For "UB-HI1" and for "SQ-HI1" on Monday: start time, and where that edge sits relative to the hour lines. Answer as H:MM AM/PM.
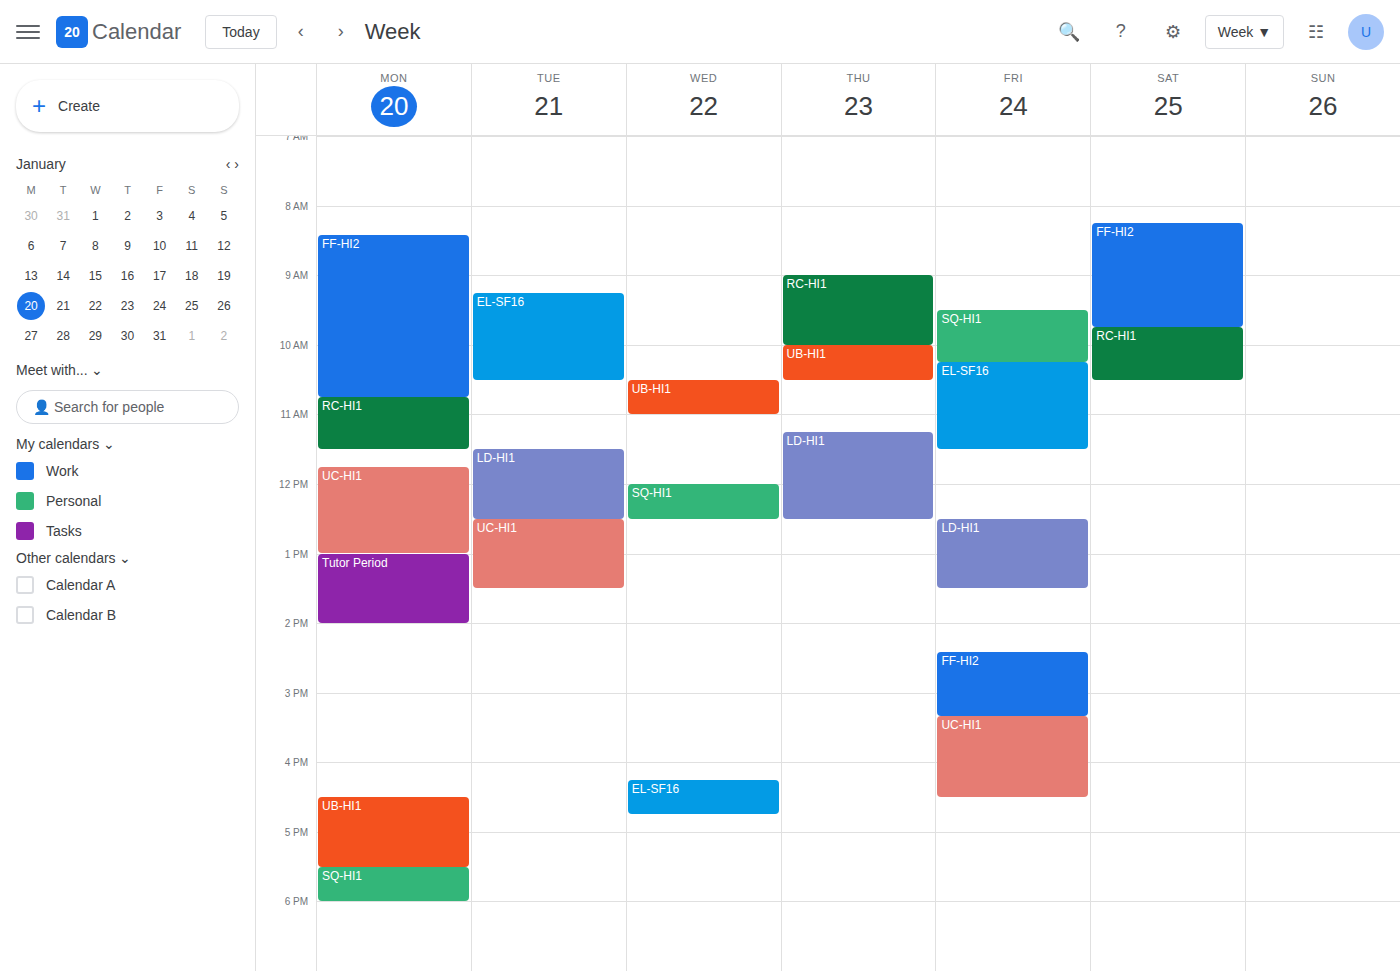
"UB-HI1": 4:30 PM, halfway between the 4 PM and 5 PM lines. "SQ-HI1": 5:30 PM, halfway between the 5 PM and 6 PM lines.